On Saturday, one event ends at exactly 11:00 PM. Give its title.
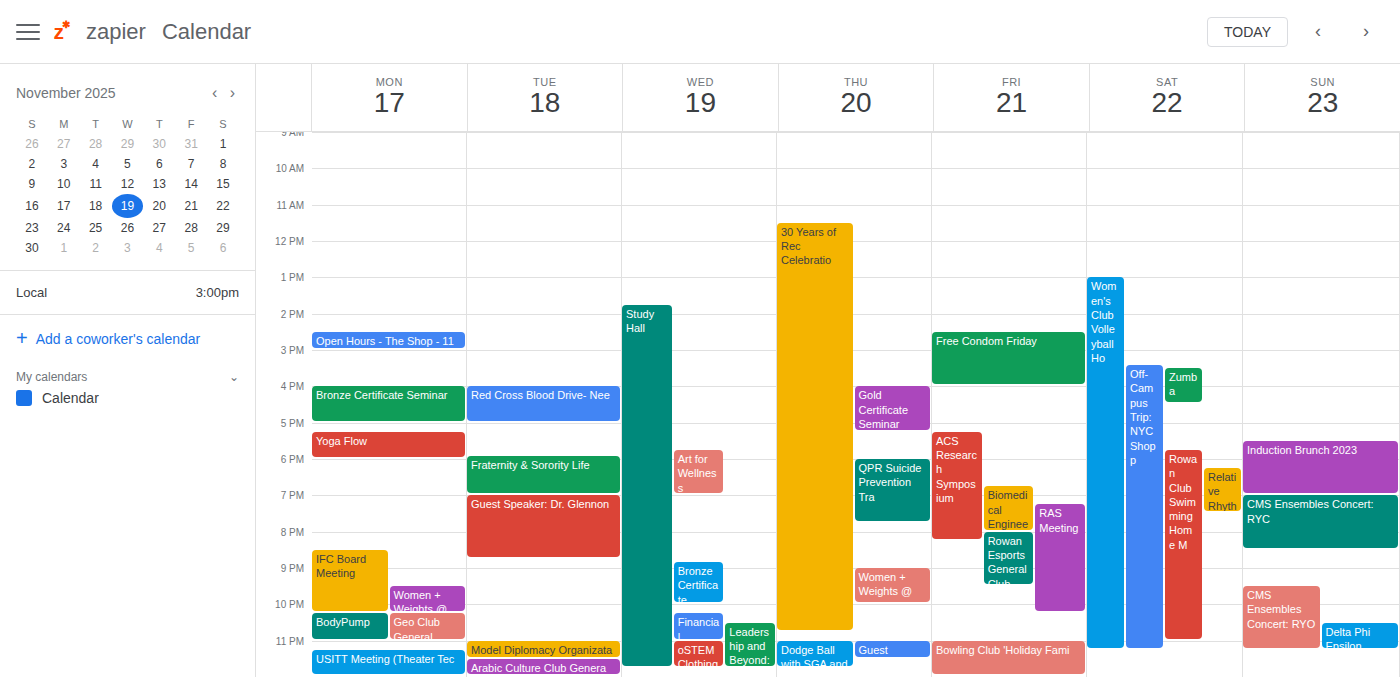
"Rowan Club Swimming Home M"